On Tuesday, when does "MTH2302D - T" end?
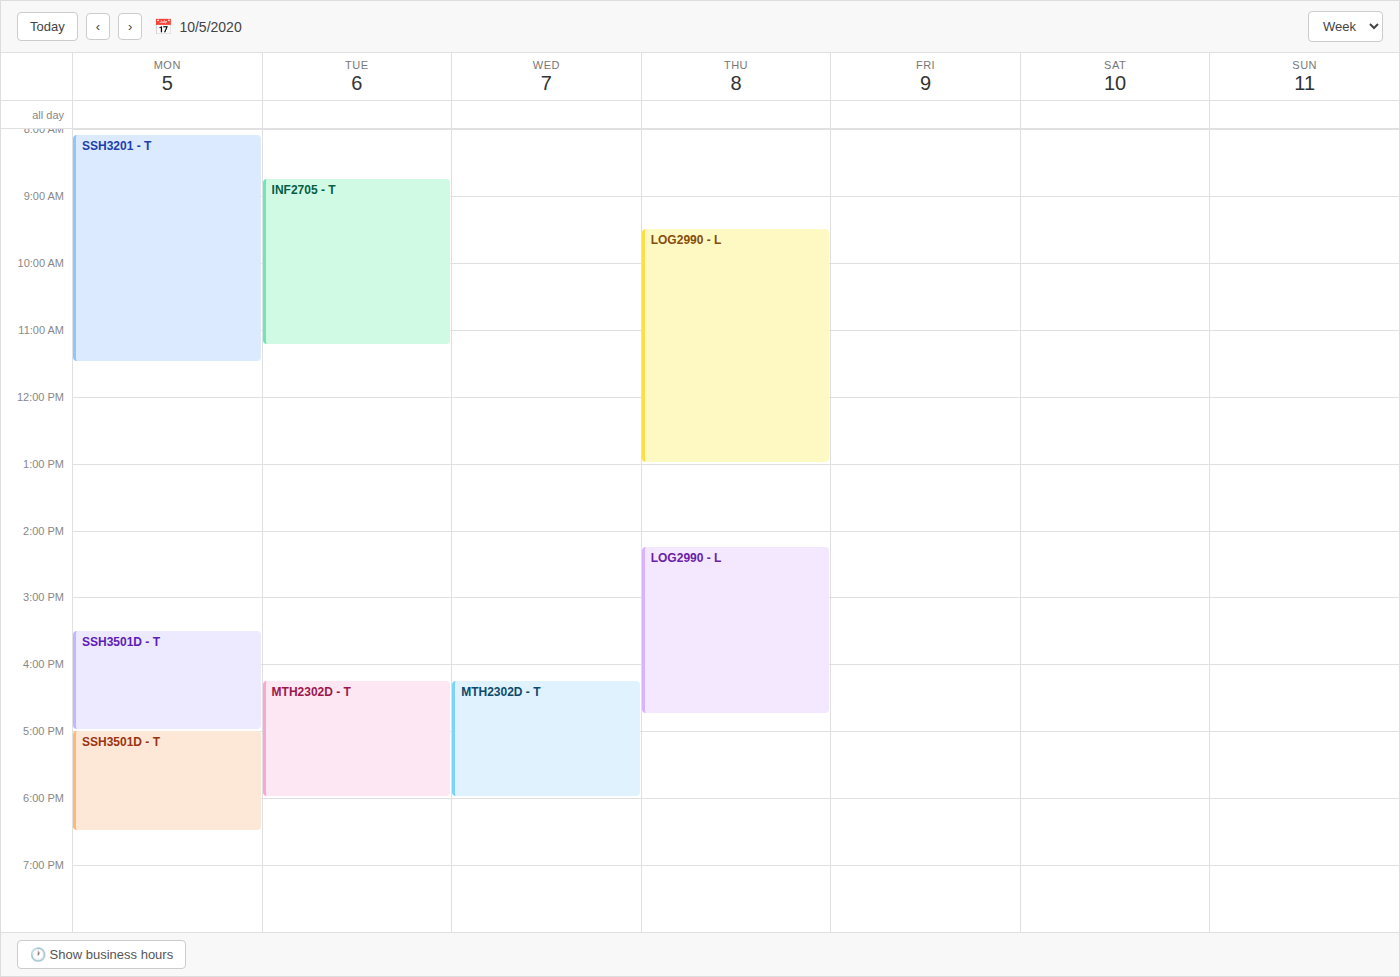
18:00